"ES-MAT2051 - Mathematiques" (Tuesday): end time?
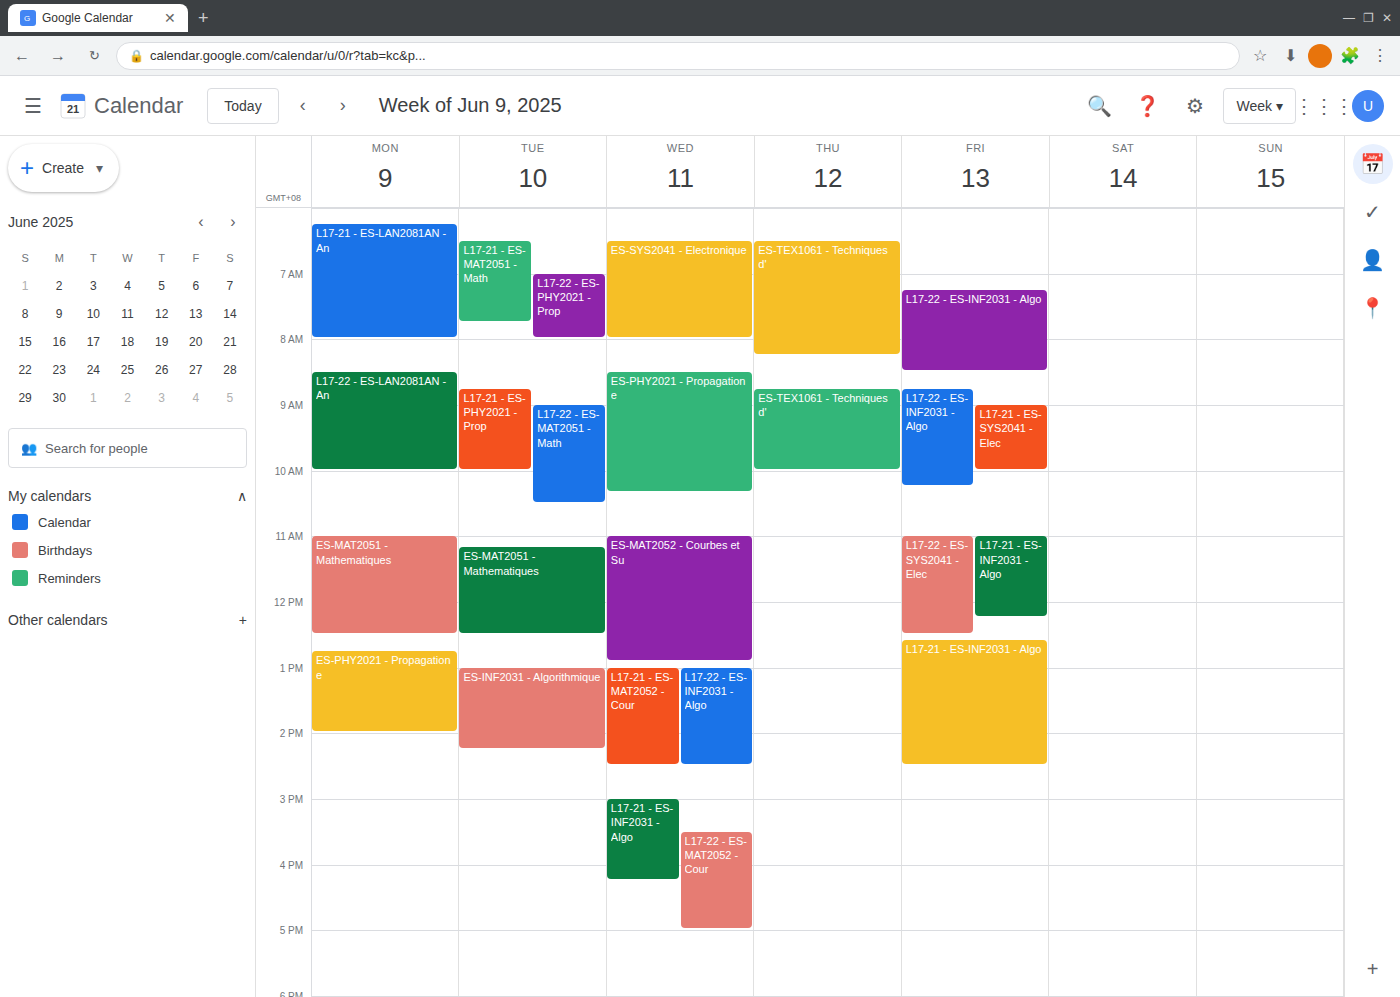
12:30 PM